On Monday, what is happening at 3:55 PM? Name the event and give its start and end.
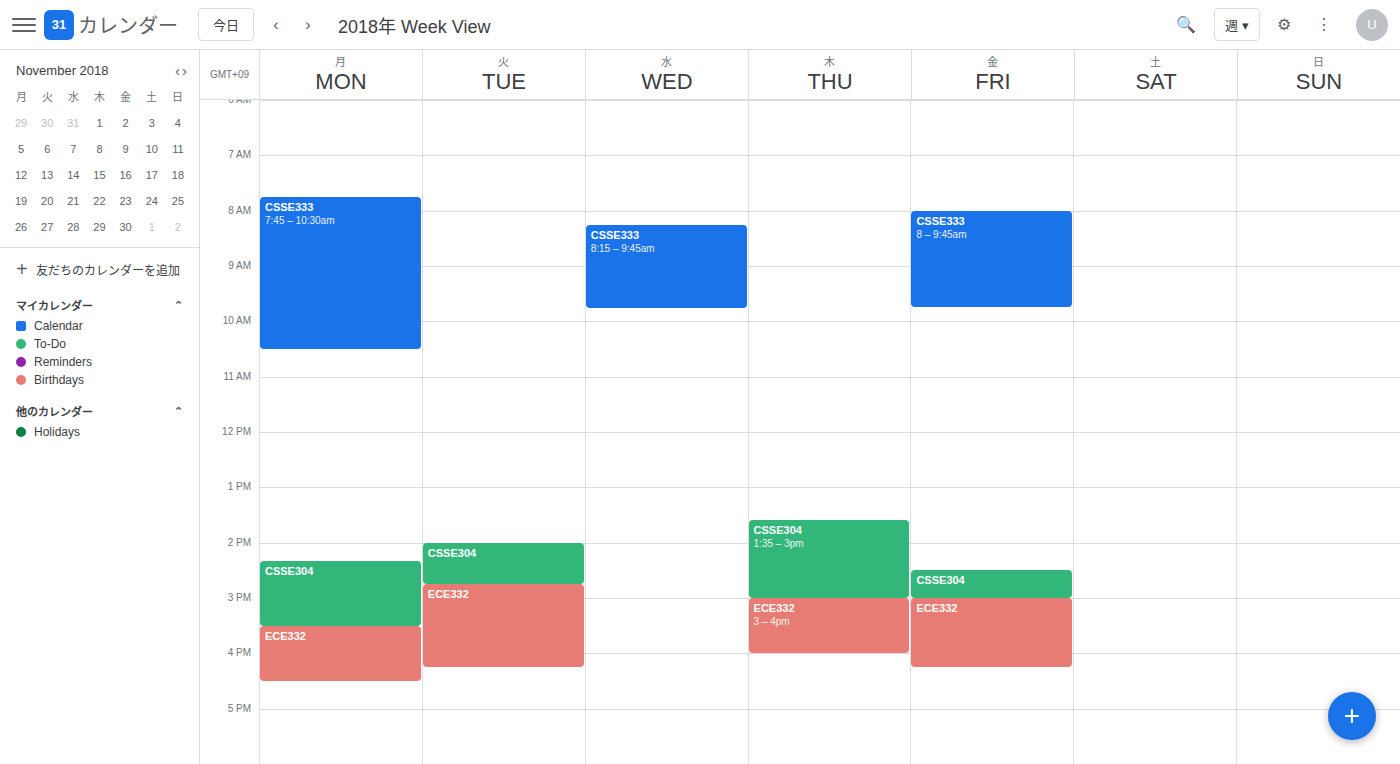
"ECE332", 3:30 PM to 4:30 PM